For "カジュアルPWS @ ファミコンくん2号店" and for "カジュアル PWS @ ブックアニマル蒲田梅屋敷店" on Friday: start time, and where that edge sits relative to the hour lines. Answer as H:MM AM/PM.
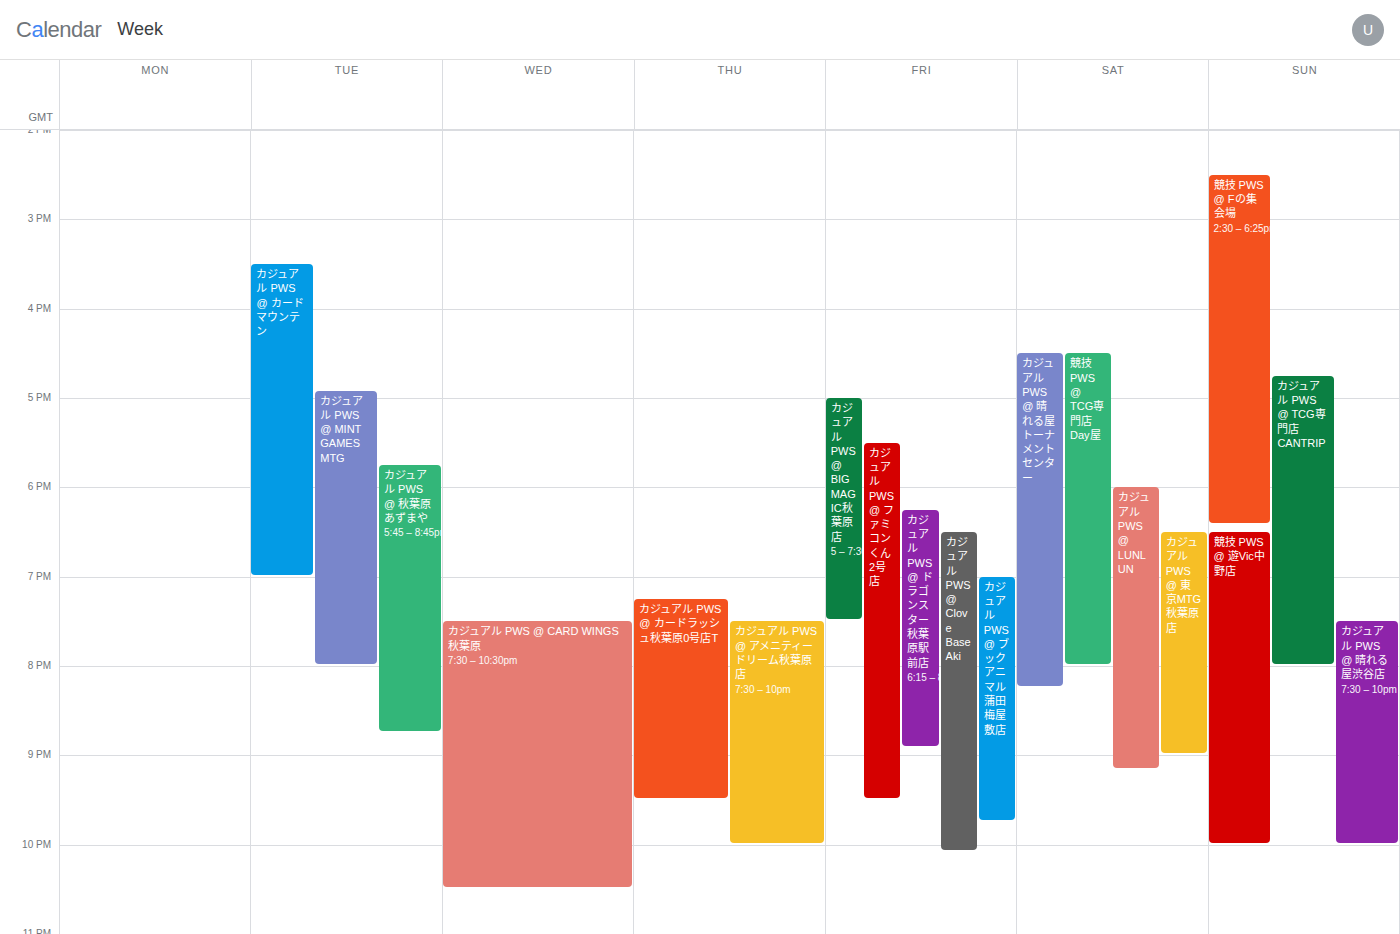
"カジュアルPWS @ ファミコンくん2号店": 5:30 PM, halfway between the 5 PM and 6 PM lines. "カジュアル PWS @ ブックアニマル蒲田梅屋敷店": 7:00 PM, exactly on the 7 PM line.